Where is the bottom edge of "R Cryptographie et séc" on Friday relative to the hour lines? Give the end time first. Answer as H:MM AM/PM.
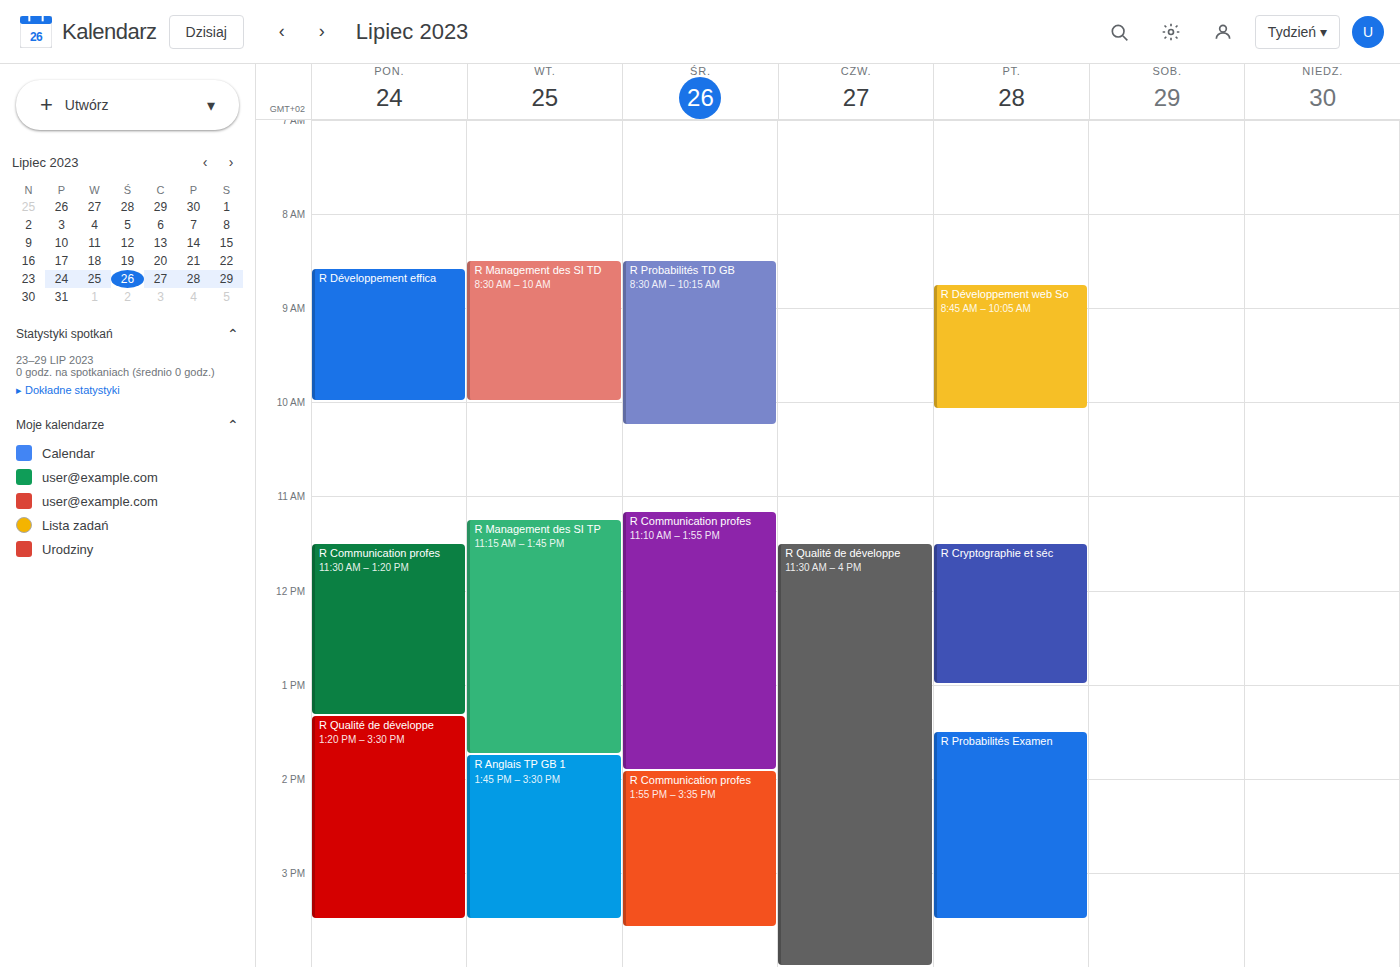
1:00 PM -- exactly on the 1 PM line.